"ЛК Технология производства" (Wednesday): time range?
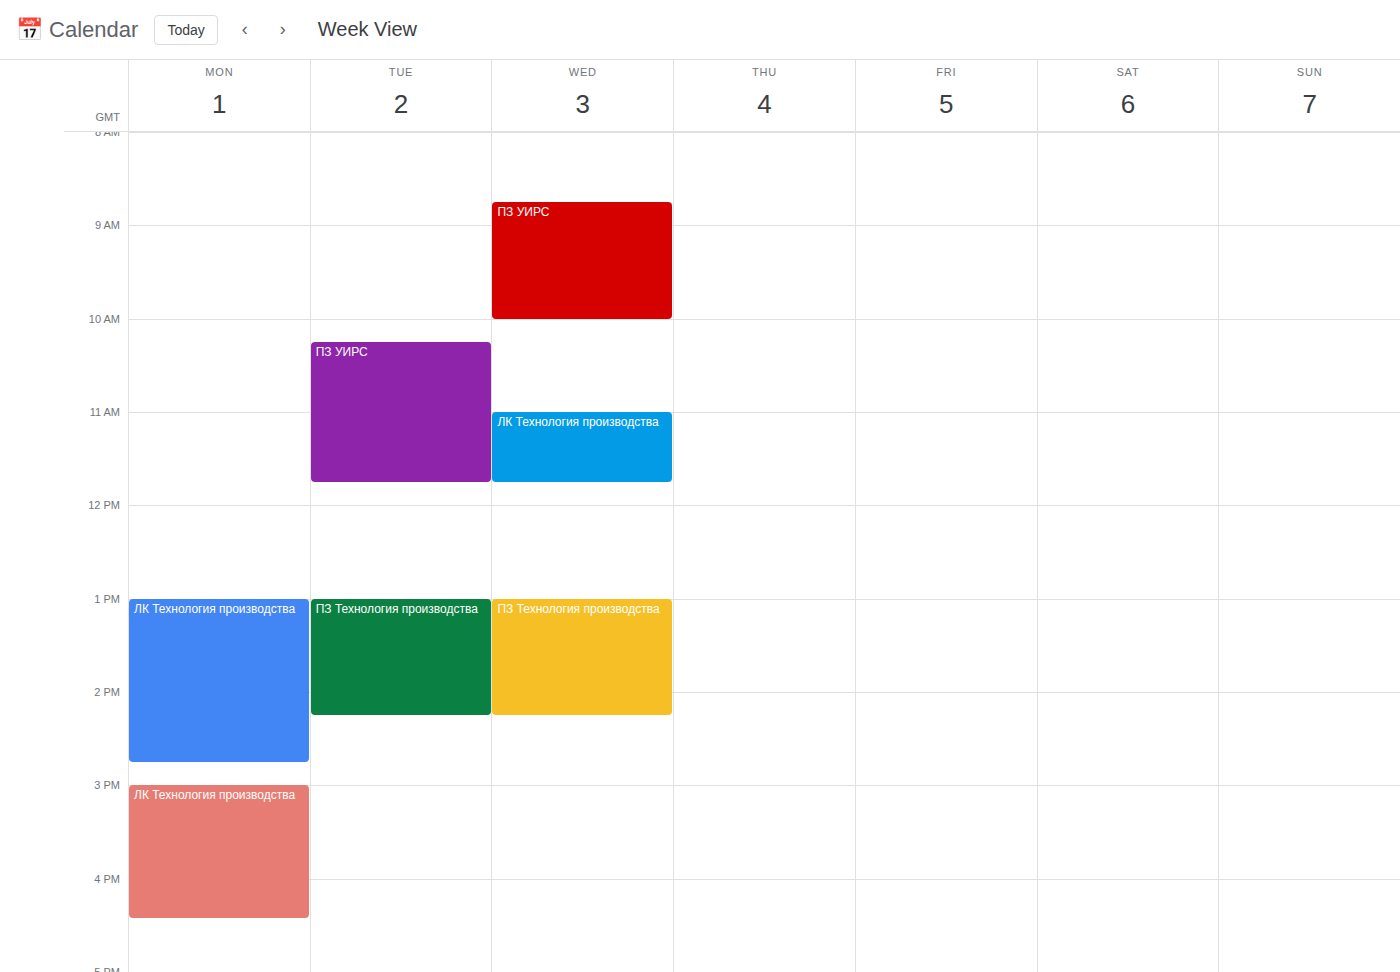
11:00 AM to 11:45 AM